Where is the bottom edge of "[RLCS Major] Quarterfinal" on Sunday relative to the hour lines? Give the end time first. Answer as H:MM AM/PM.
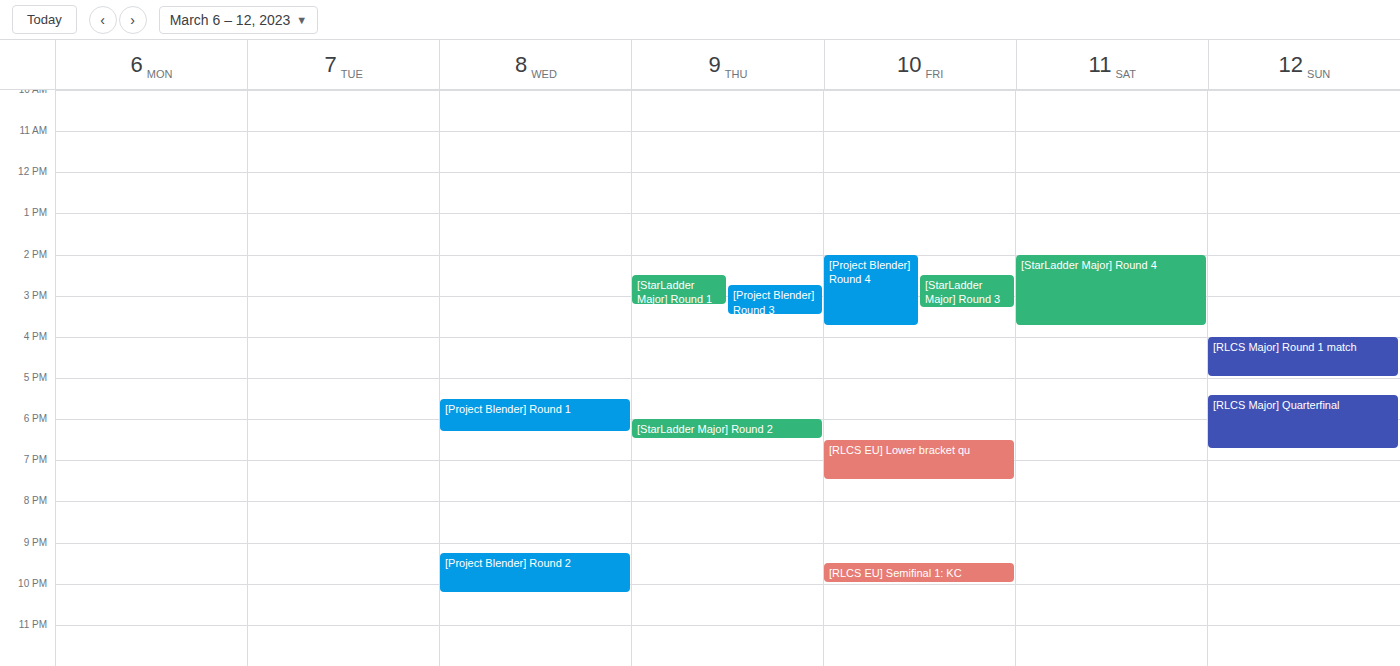
6:45 PM -- neither: three quarters of the way from the 6 PM line to the 7 PM line.